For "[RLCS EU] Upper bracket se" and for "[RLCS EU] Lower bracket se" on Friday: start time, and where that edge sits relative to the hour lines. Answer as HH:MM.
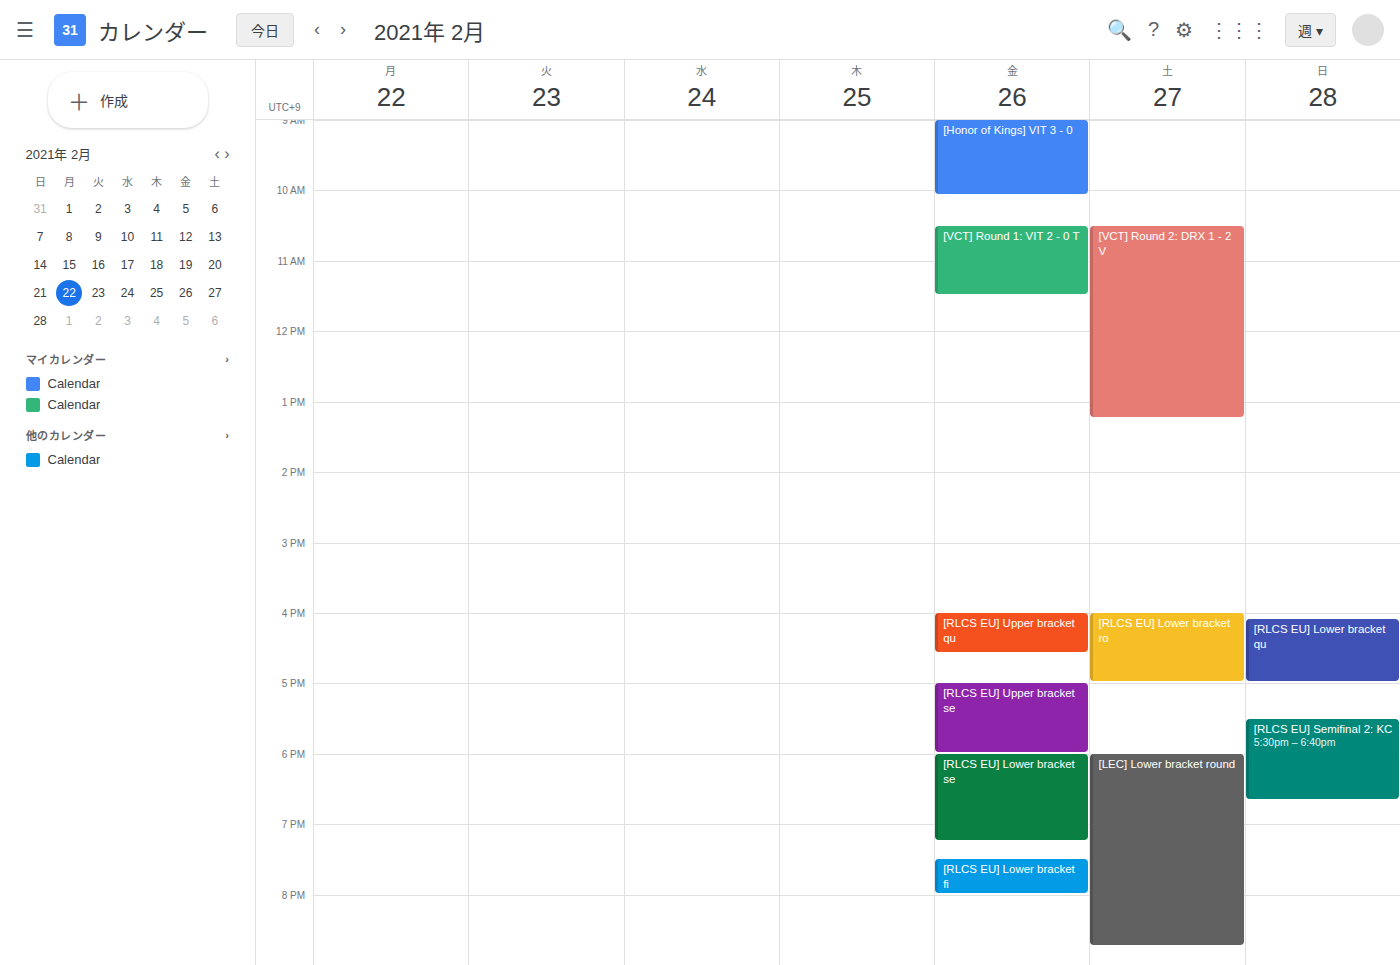
"[RLCS EU] Upper bracket se": 17:00, exactly on the 17:00 line. "[RLCS EU] Lower bracket se": 18:00, exactly on the 18:00 line.